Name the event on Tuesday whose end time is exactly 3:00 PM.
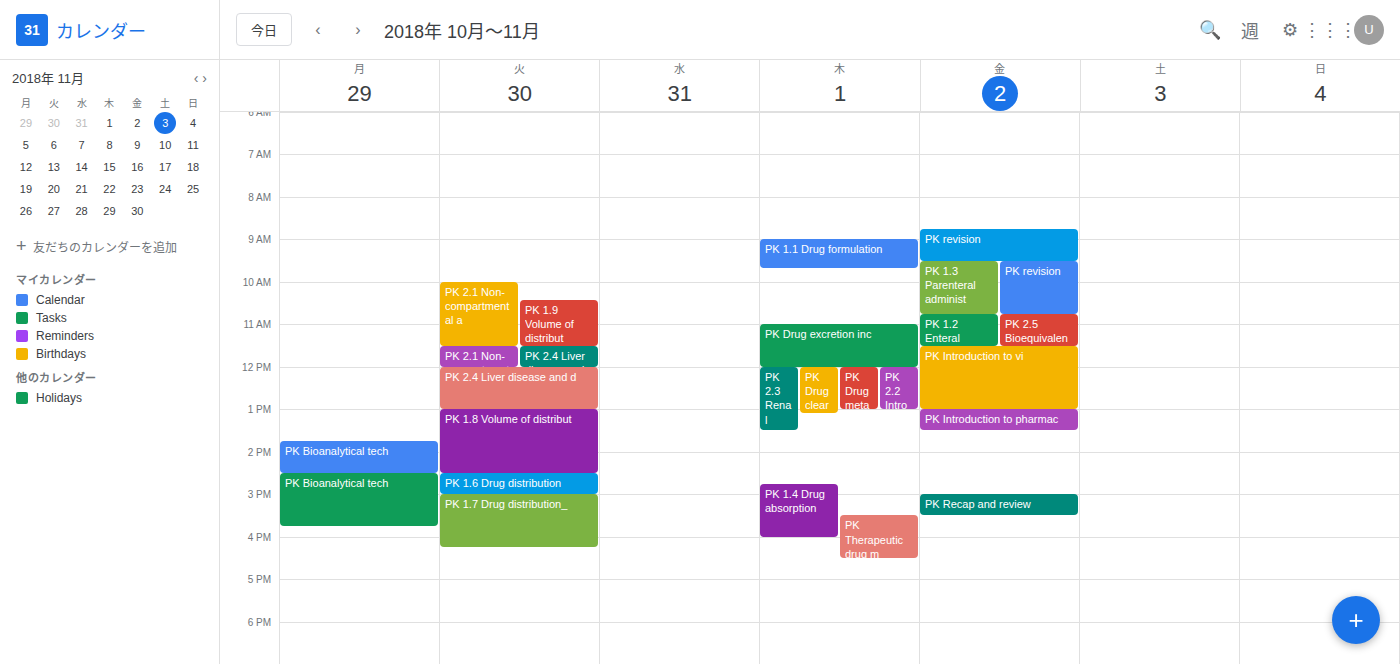
"PK 1.6 Drug distribution"